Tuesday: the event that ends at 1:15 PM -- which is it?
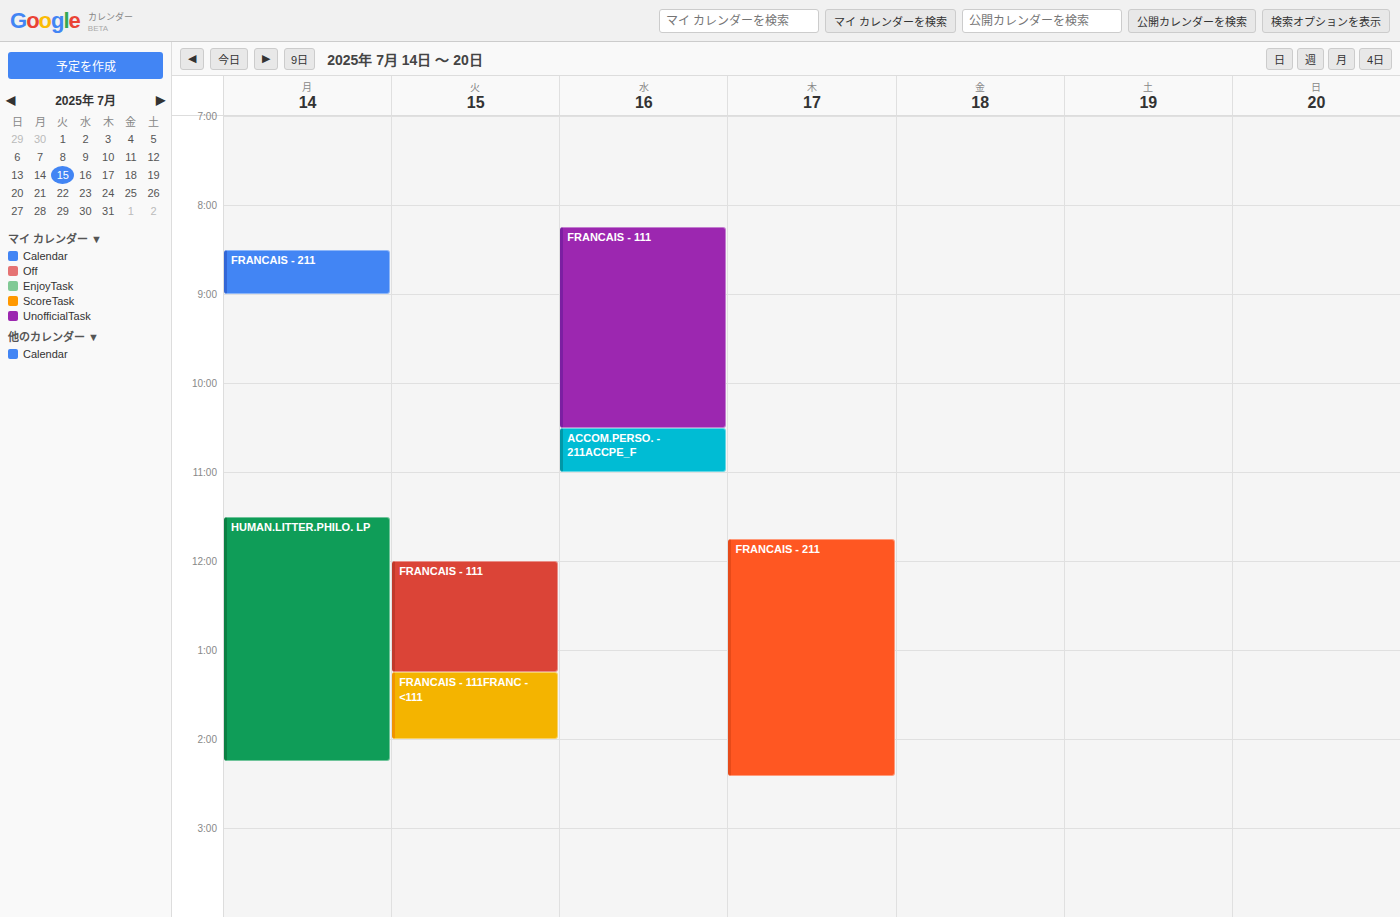
"FRANCAIS - 111"